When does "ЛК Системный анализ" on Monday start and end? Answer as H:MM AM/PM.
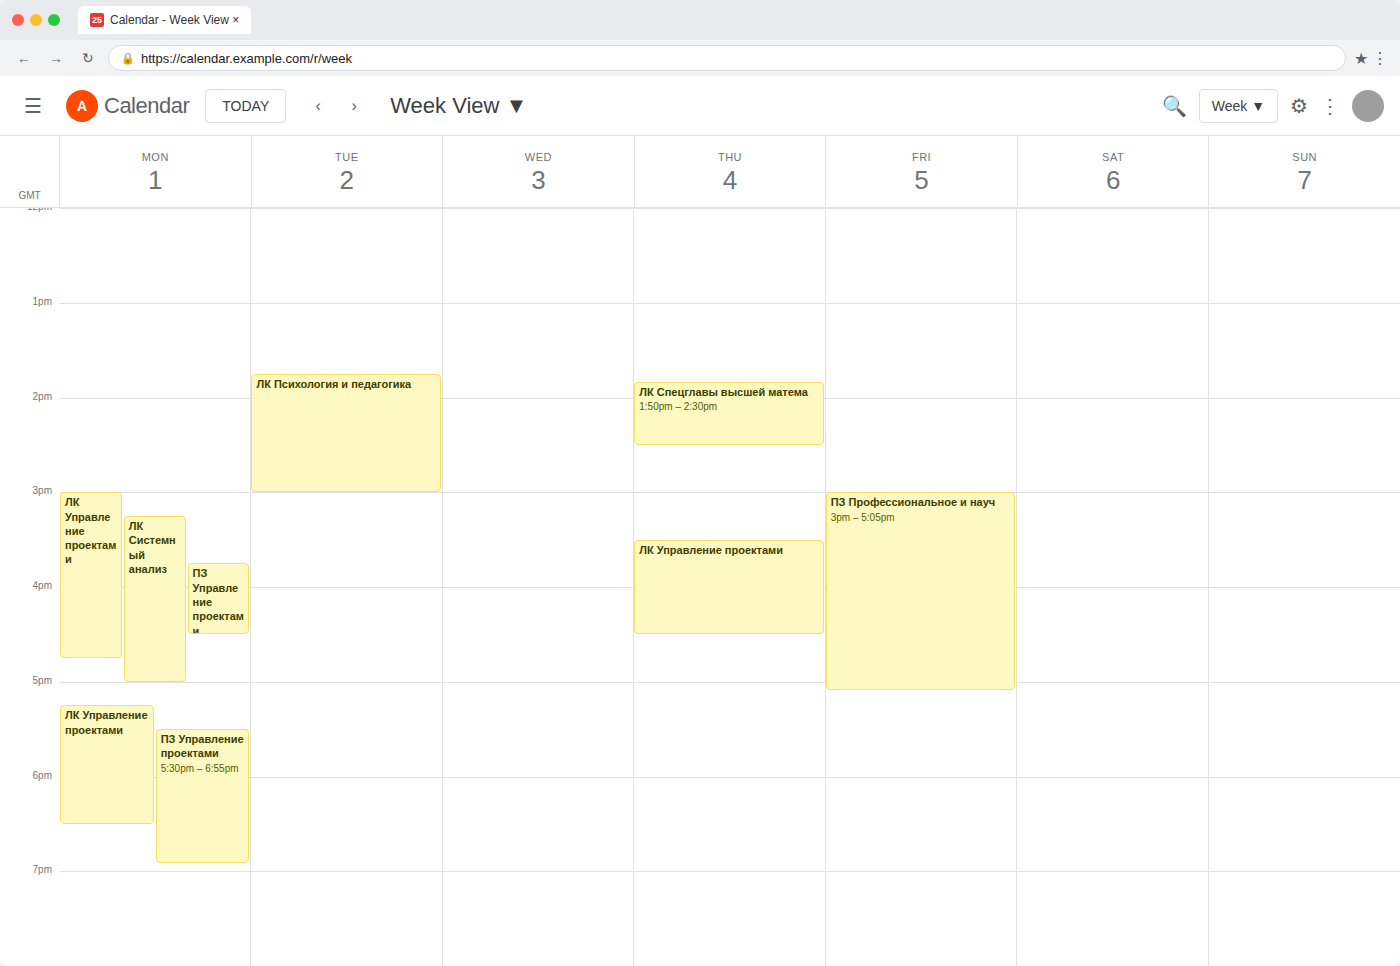
3:15 PM to 5:00 PM